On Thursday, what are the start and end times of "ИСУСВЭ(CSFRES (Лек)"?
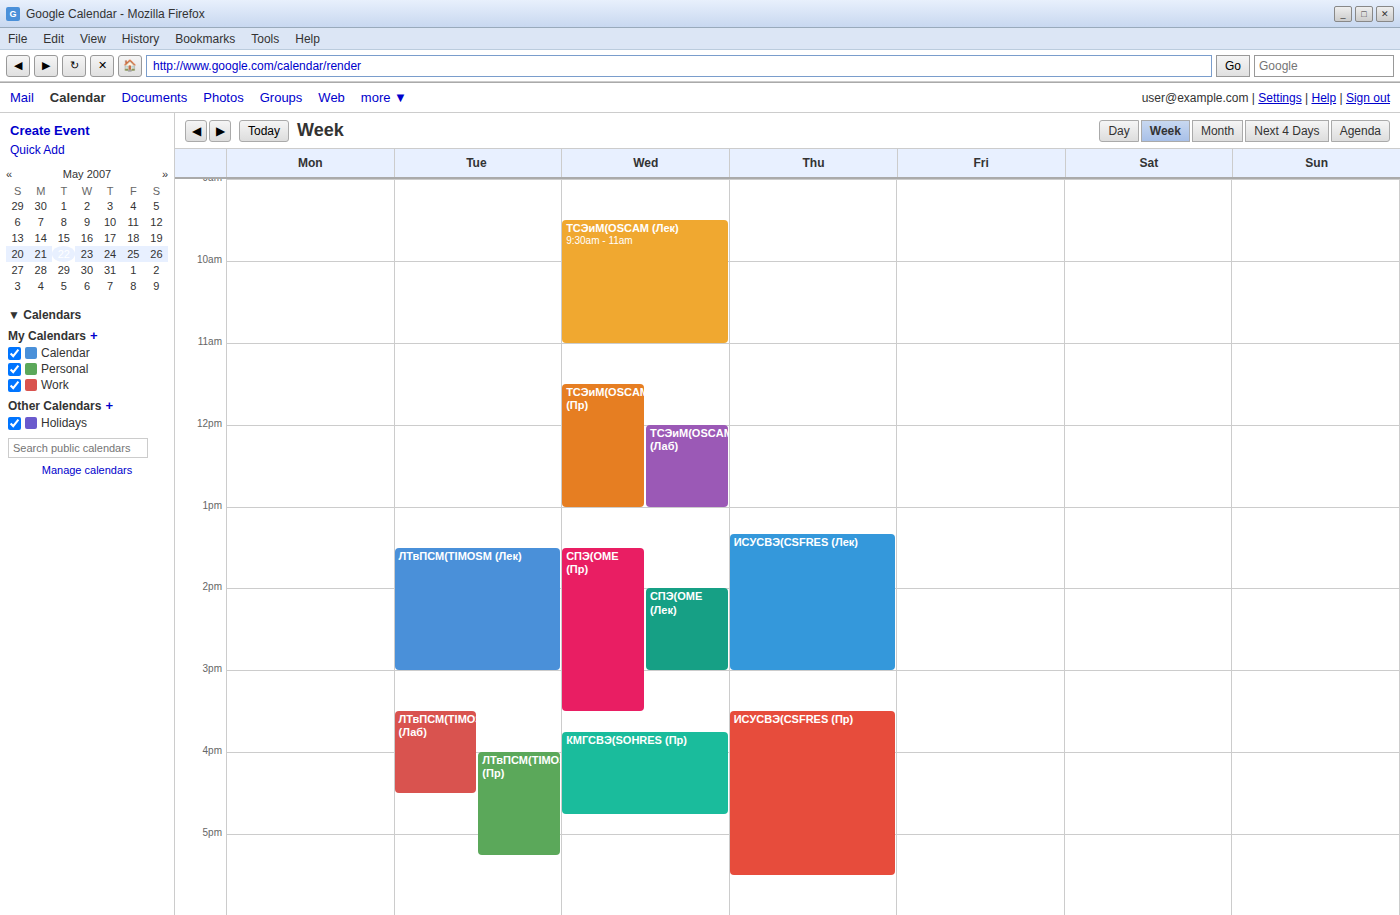
1:20 PM to 3:00 PM